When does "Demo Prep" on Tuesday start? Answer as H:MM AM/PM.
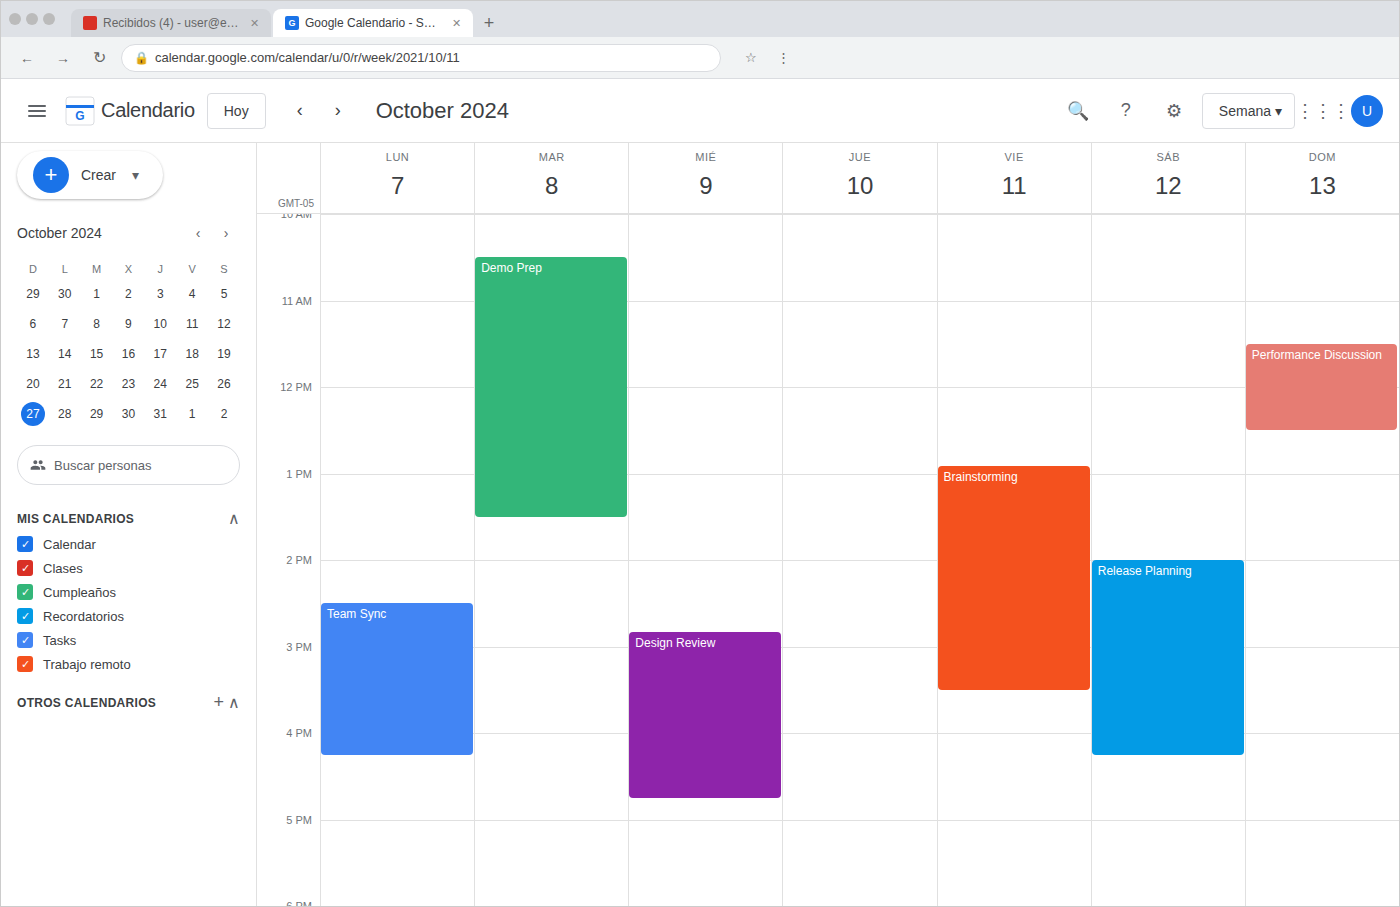
10:30 AM